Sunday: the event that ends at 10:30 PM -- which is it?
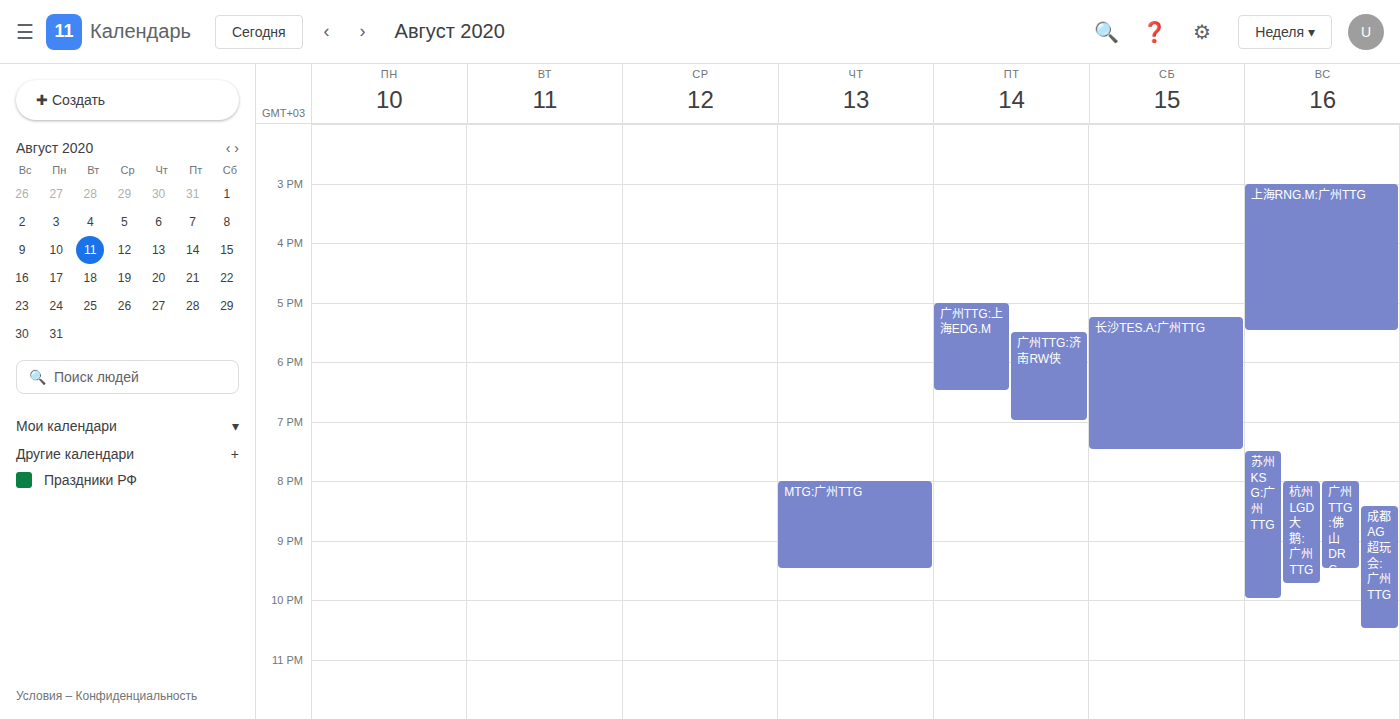
"成都AG超玩会:广州TTG"